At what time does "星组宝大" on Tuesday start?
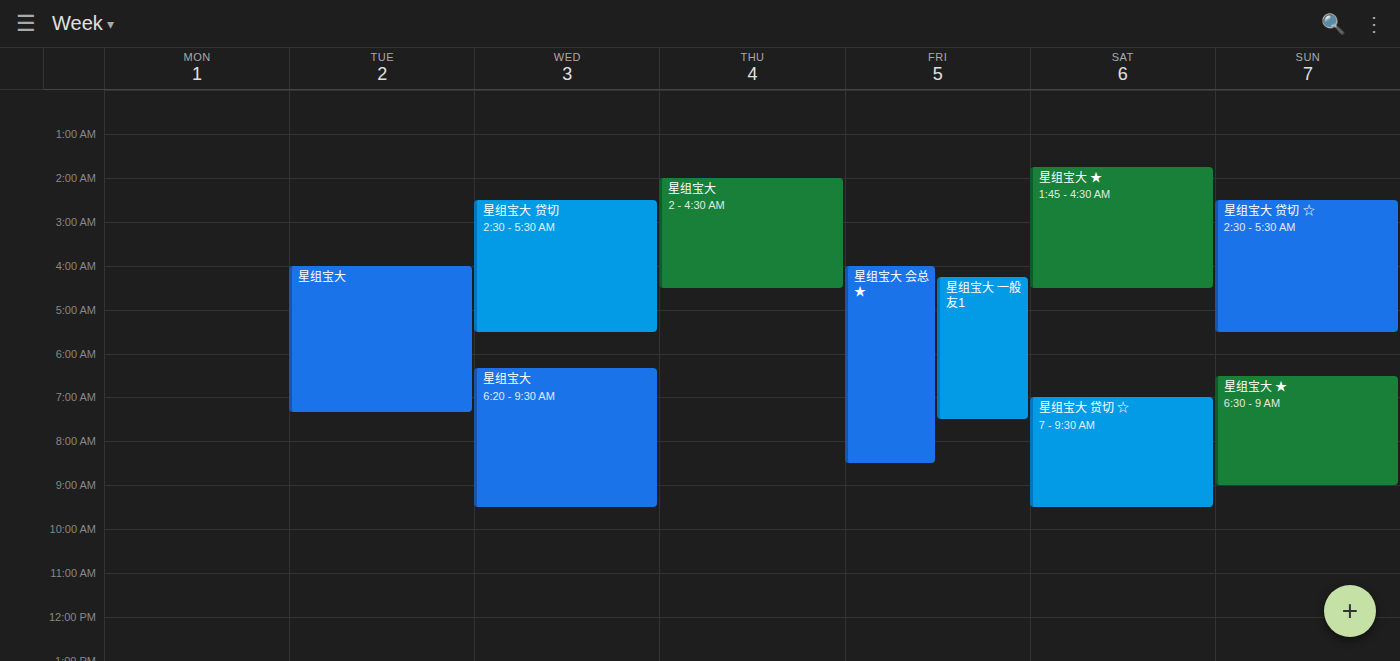
4:00 AM